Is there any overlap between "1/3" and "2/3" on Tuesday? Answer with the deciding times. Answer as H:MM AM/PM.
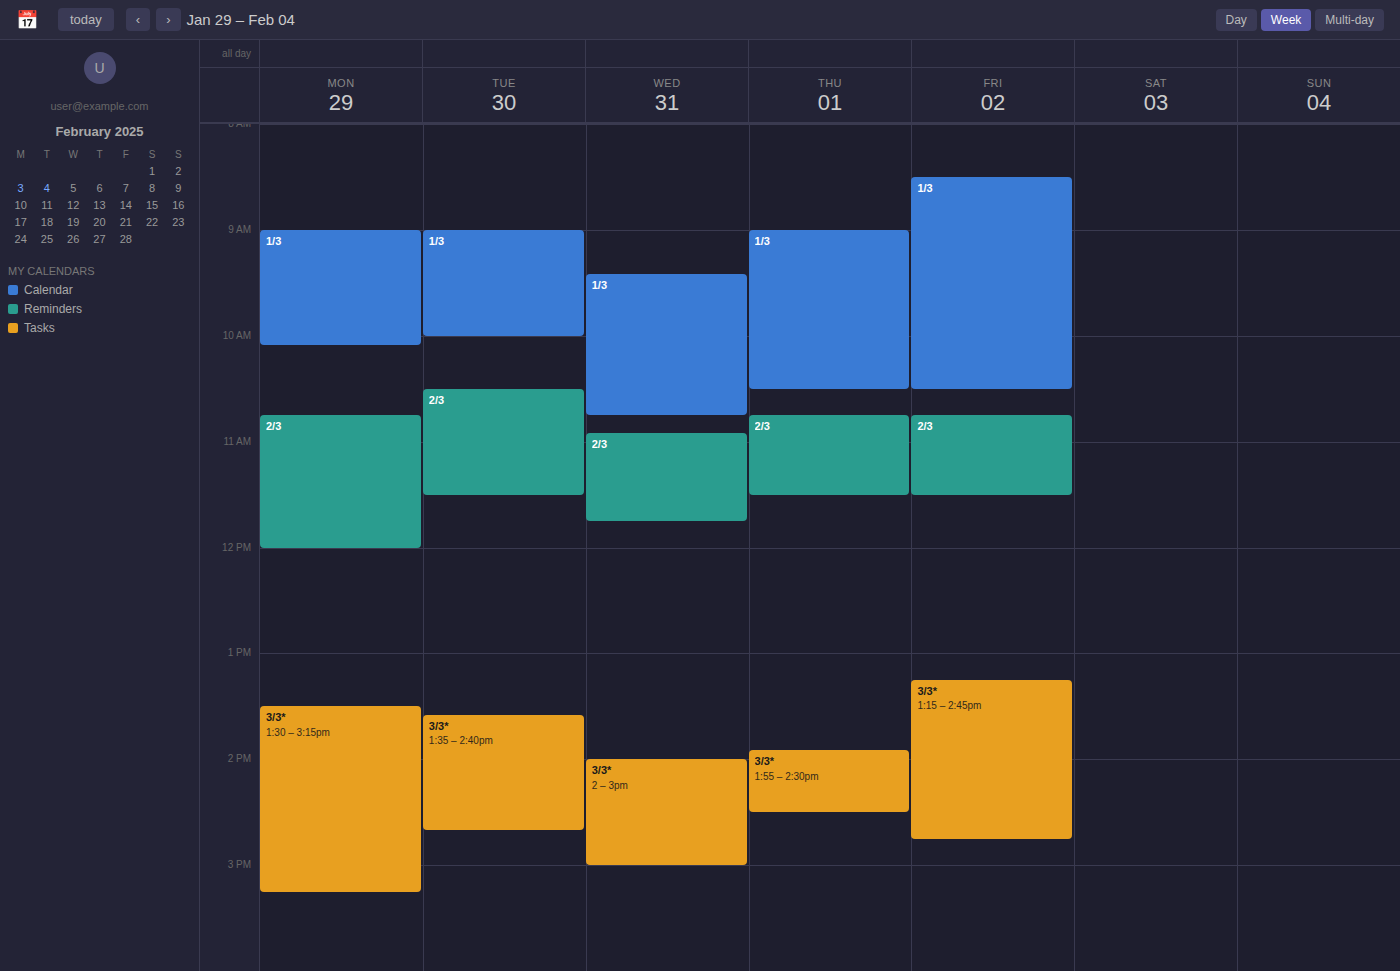
"1/3" ends at 10:00 AM and "2/3" starts at 10:30 AM -- no overlap.